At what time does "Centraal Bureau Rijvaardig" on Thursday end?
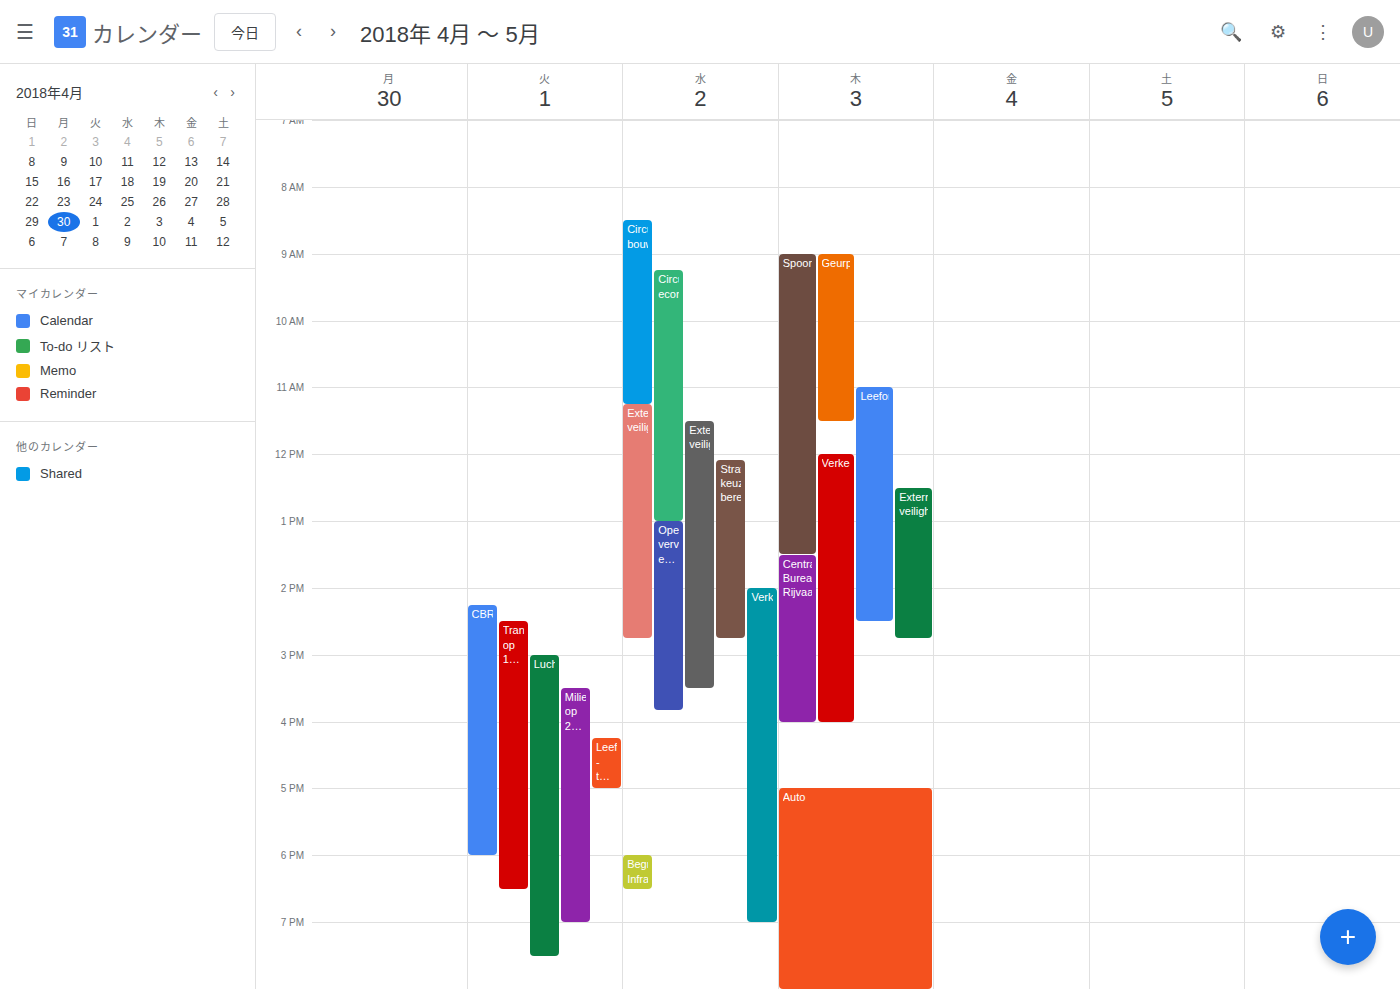
4:00 PM